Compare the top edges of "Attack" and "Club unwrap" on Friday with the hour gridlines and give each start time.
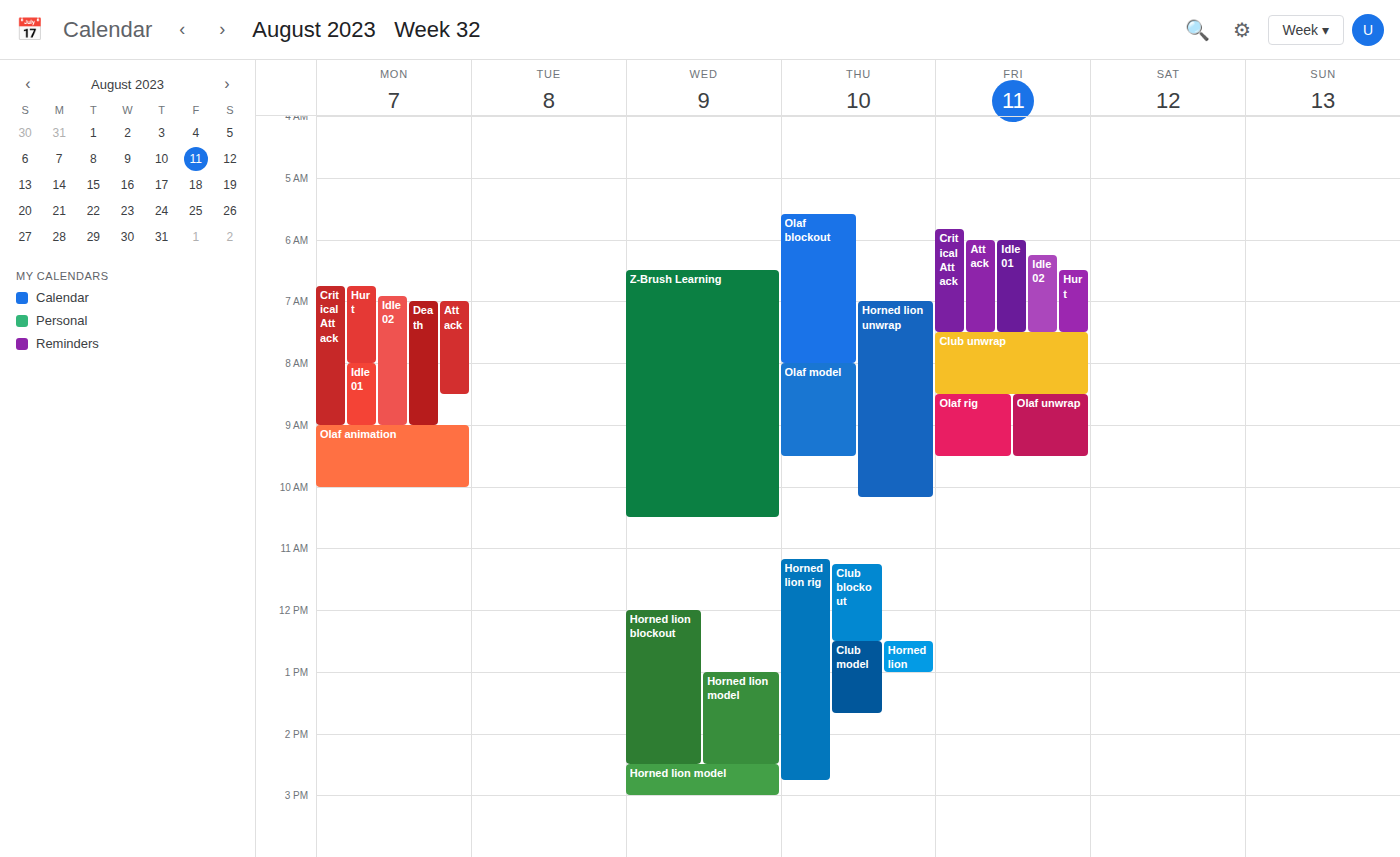
"Attack": 06:00, exactly on the 06:00 line. "Club unwrap": 07:30, halfway between the 07:00 and 08:00 lines.